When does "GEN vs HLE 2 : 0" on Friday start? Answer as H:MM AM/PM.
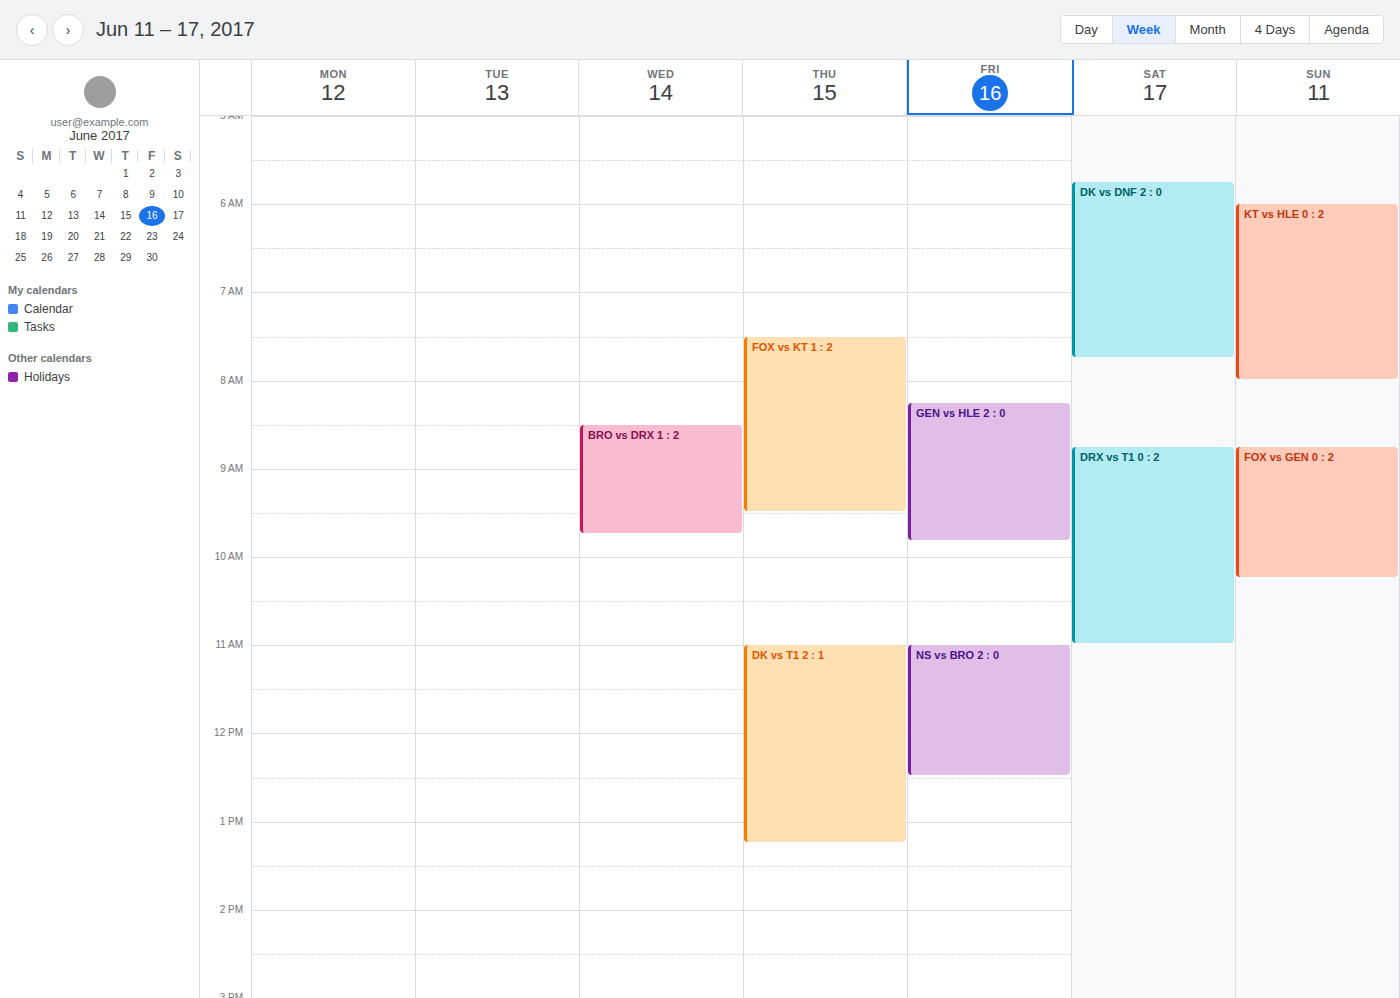
8:15 AM